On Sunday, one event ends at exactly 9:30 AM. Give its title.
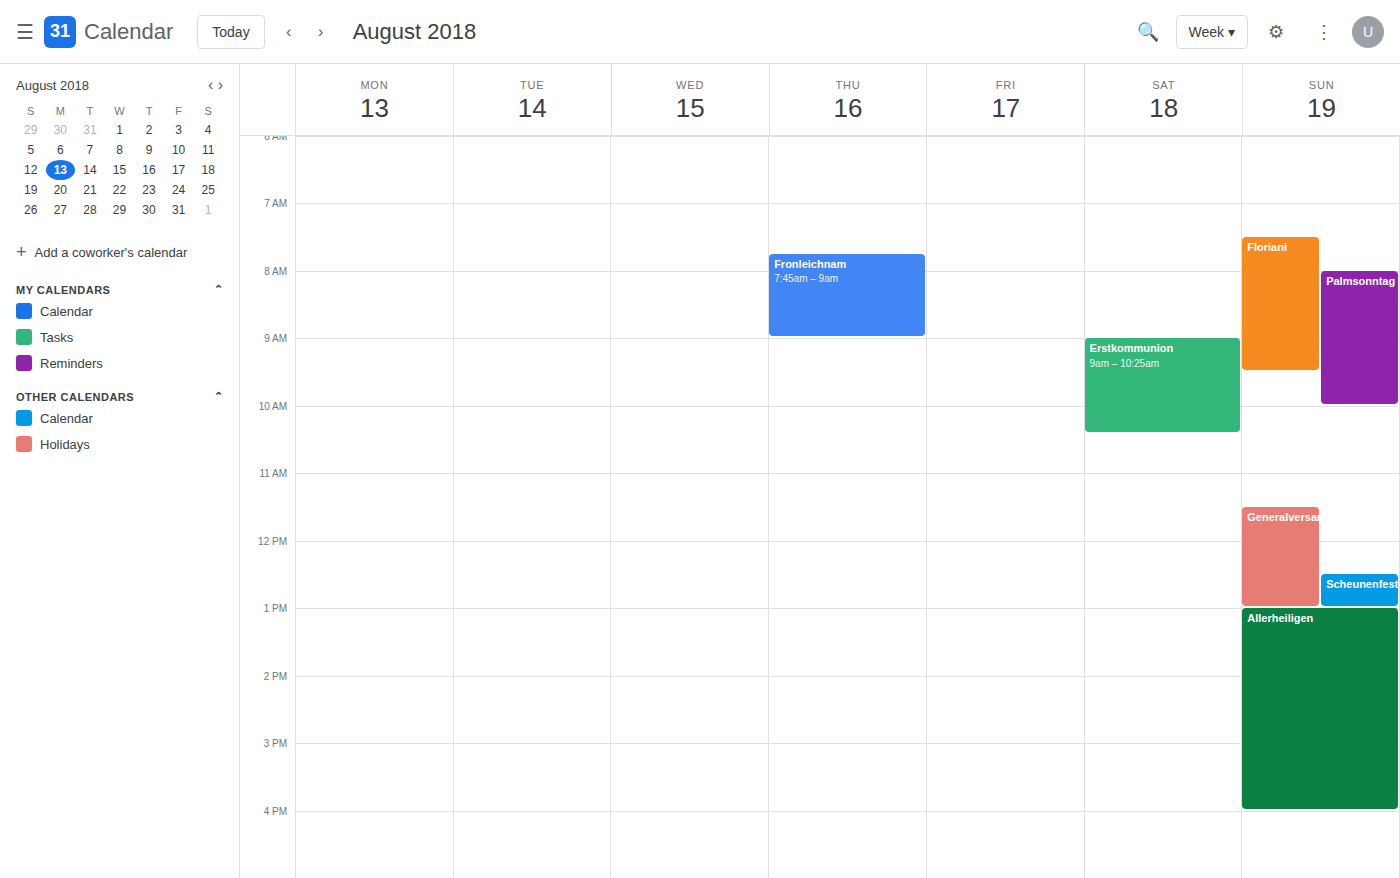
"Floriani"